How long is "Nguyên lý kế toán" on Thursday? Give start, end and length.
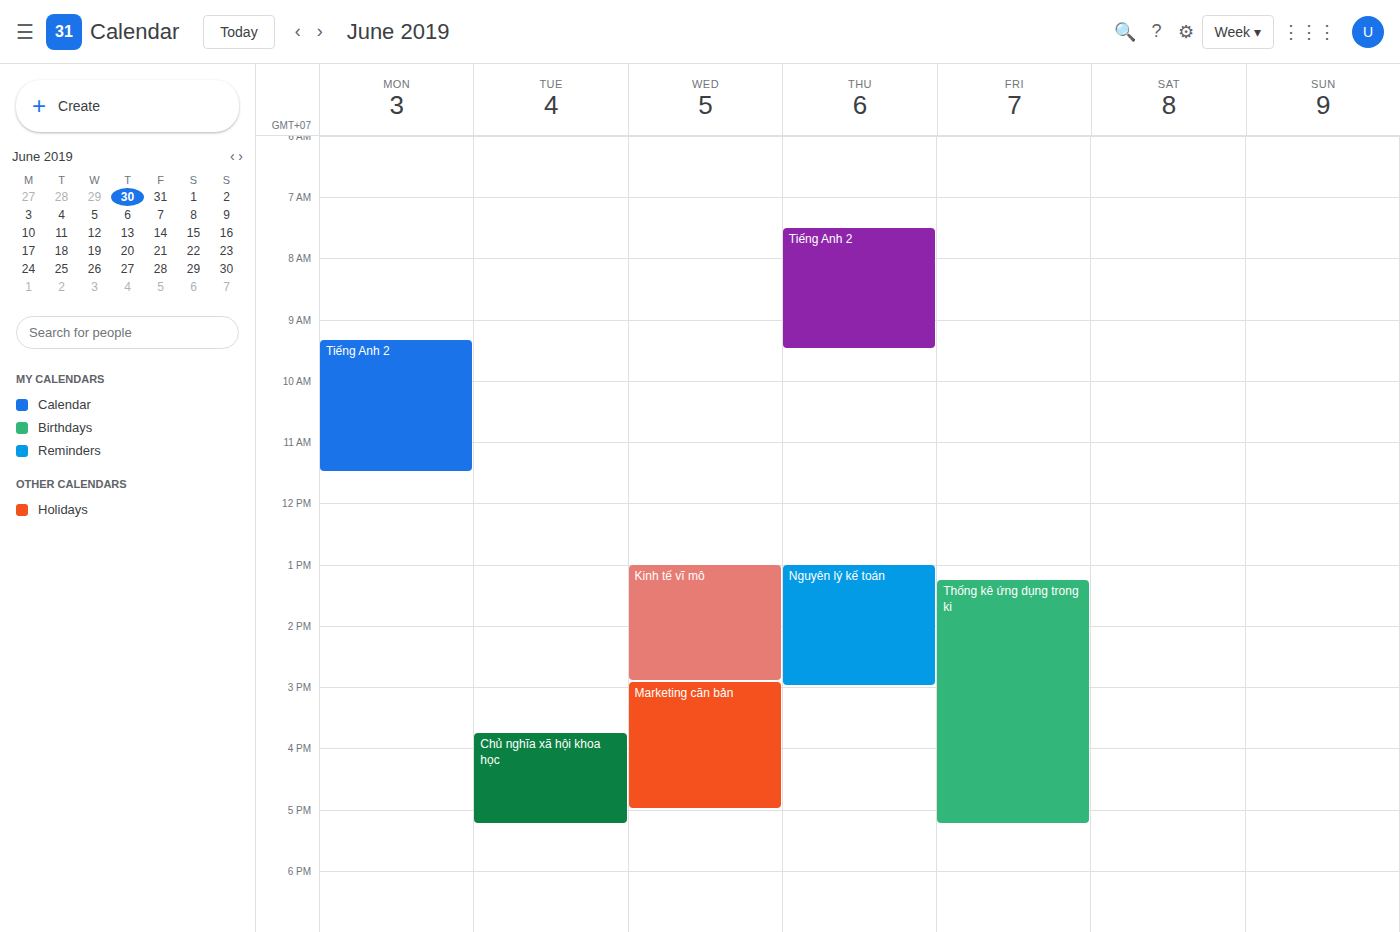
1:00 PM to 3:00 PM, 2 hours